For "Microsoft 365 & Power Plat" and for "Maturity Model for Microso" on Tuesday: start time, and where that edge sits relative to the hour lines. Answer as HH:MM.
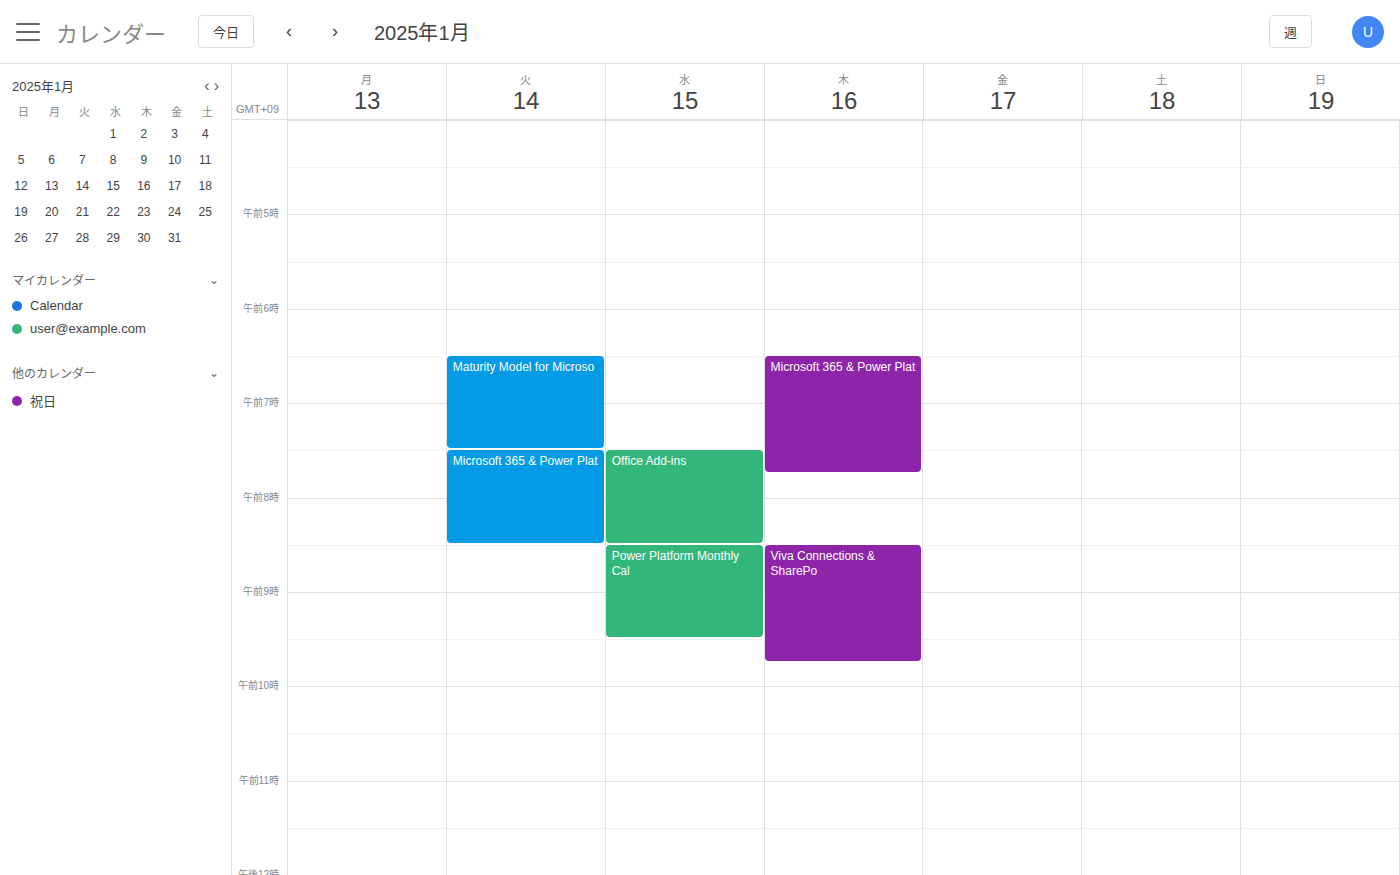
"Microsoft 365 & Power Plat": 07:30, halfway between the 07:00 and 08:00 lines. "Maturity Model for Microso": 06:30, halfway between the 06:00 and 07:00 lines.